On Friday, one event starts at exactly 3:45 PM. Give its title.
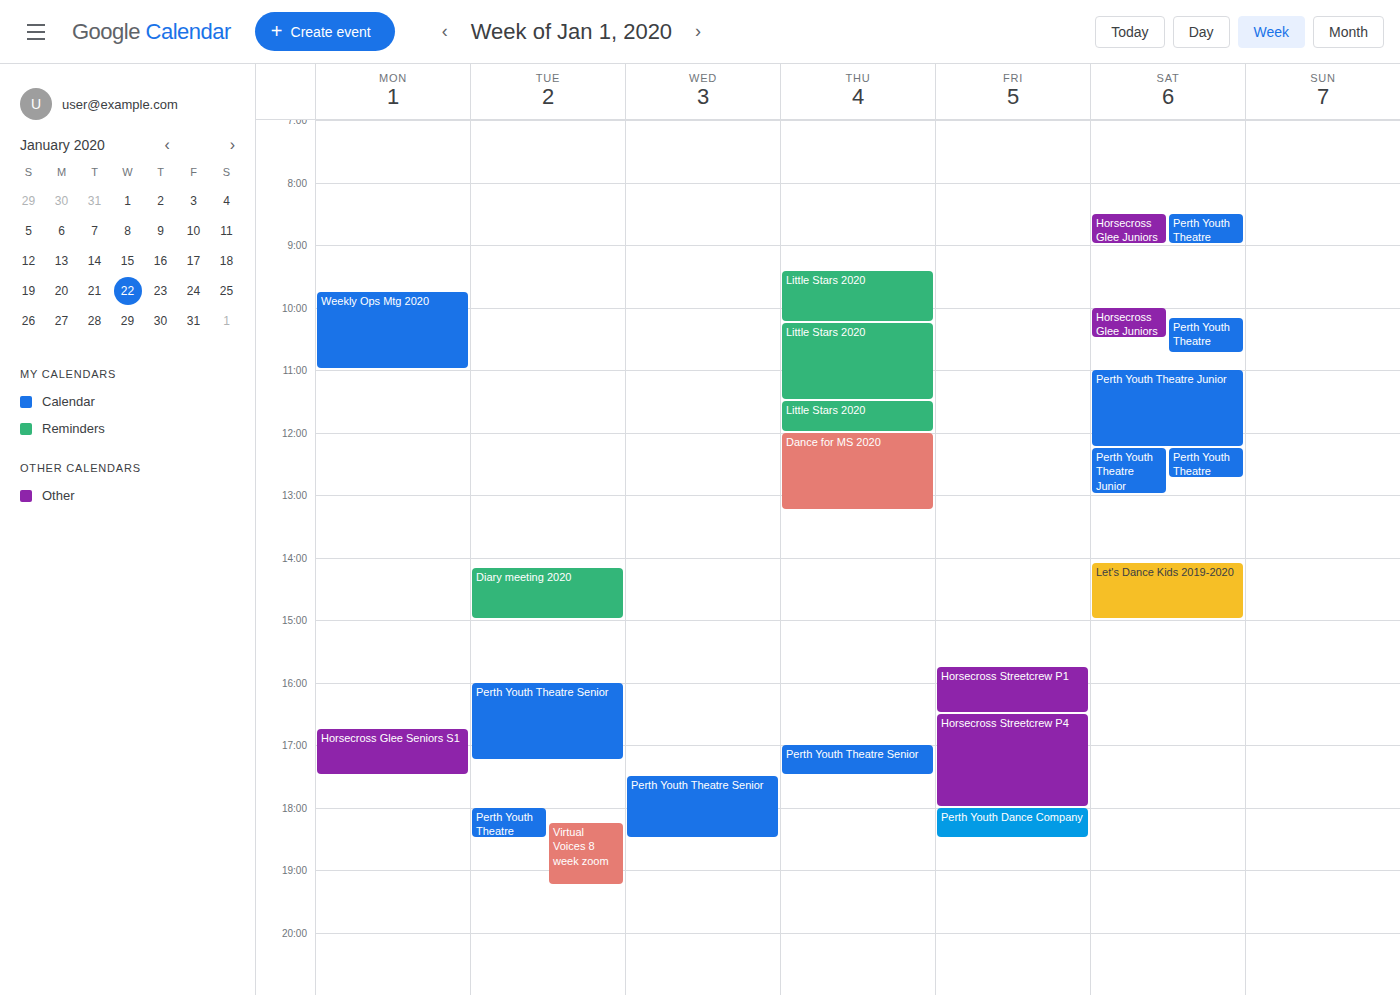
"Horsecross Streetcrew P1"